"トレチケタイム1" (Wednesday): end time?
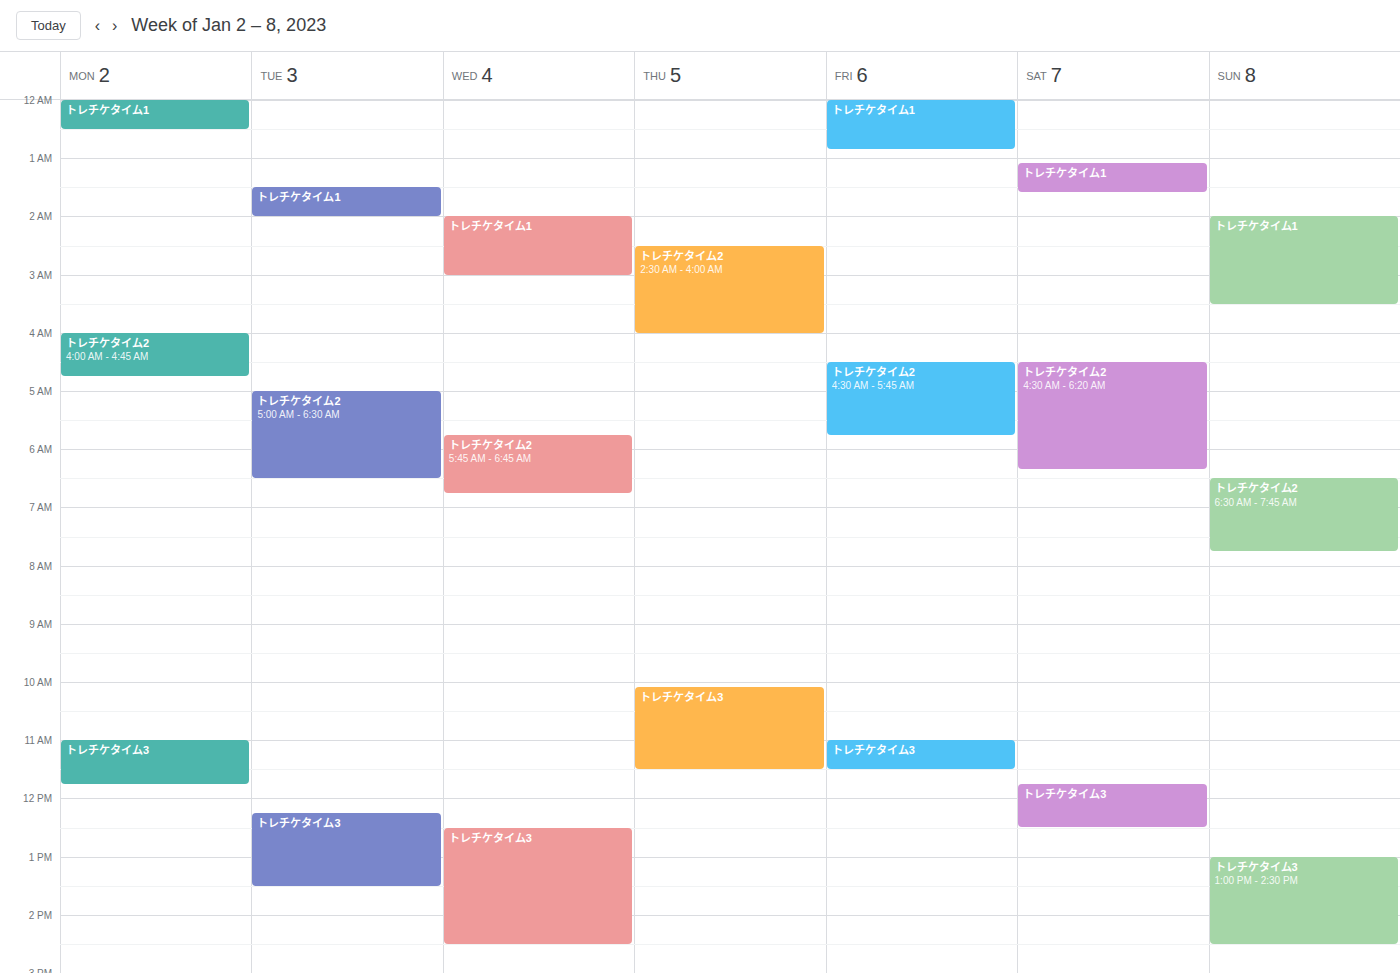
03:00